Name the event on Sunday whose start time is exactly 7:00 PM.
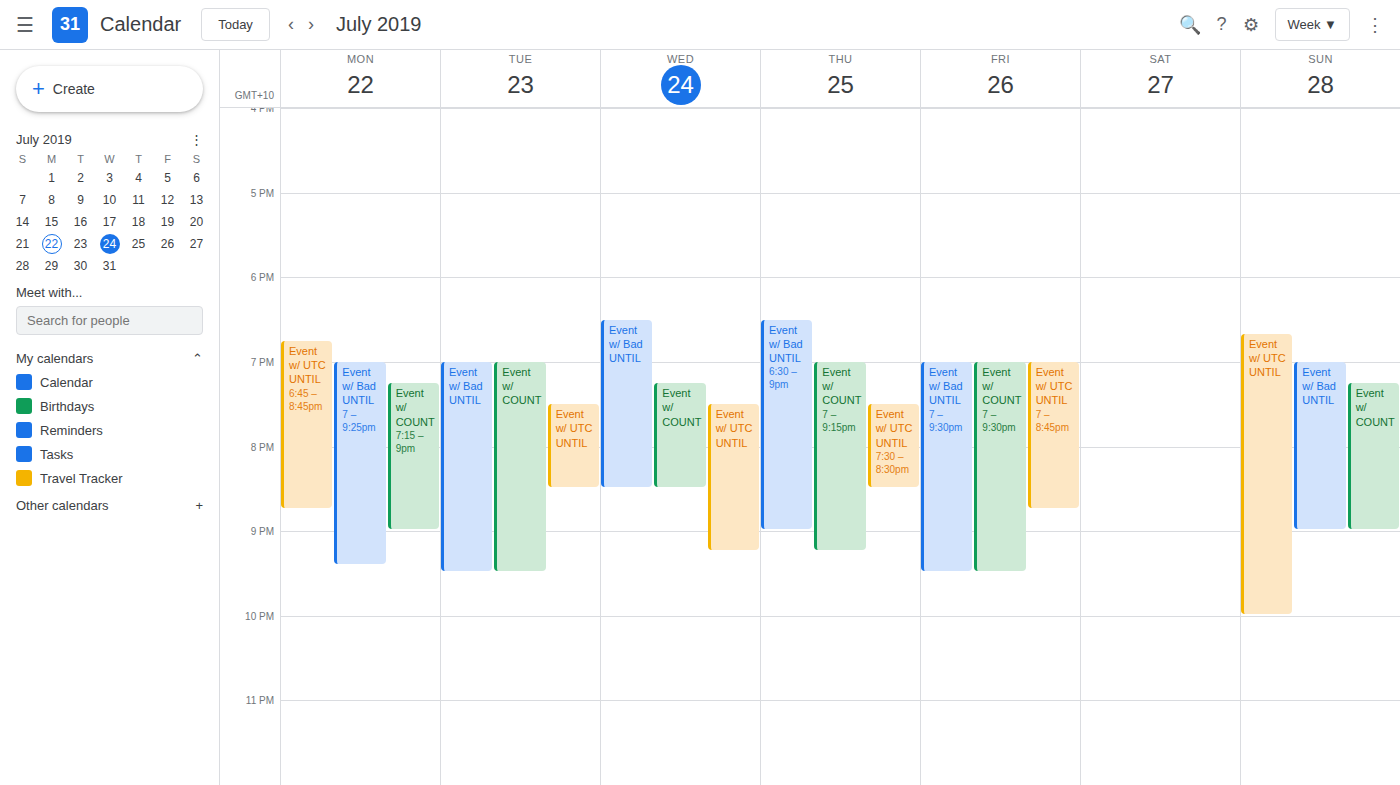
"Event w/ Bad UNTIL"